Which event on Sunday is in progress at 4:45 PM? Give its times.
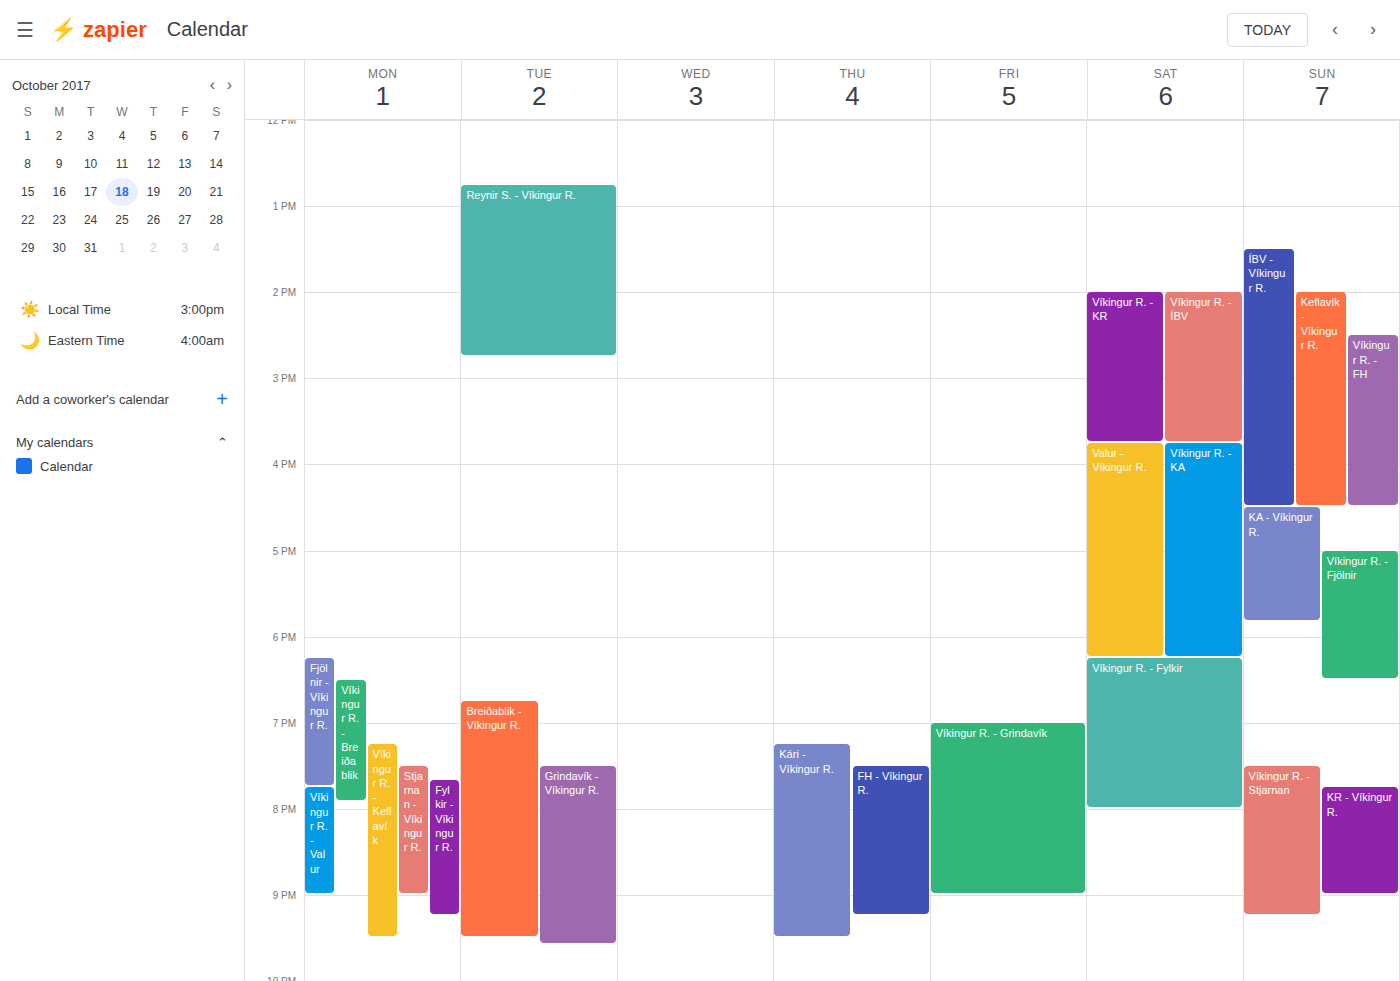
"KA - Víkingur R.", 4:30 PM to 5:50 PM